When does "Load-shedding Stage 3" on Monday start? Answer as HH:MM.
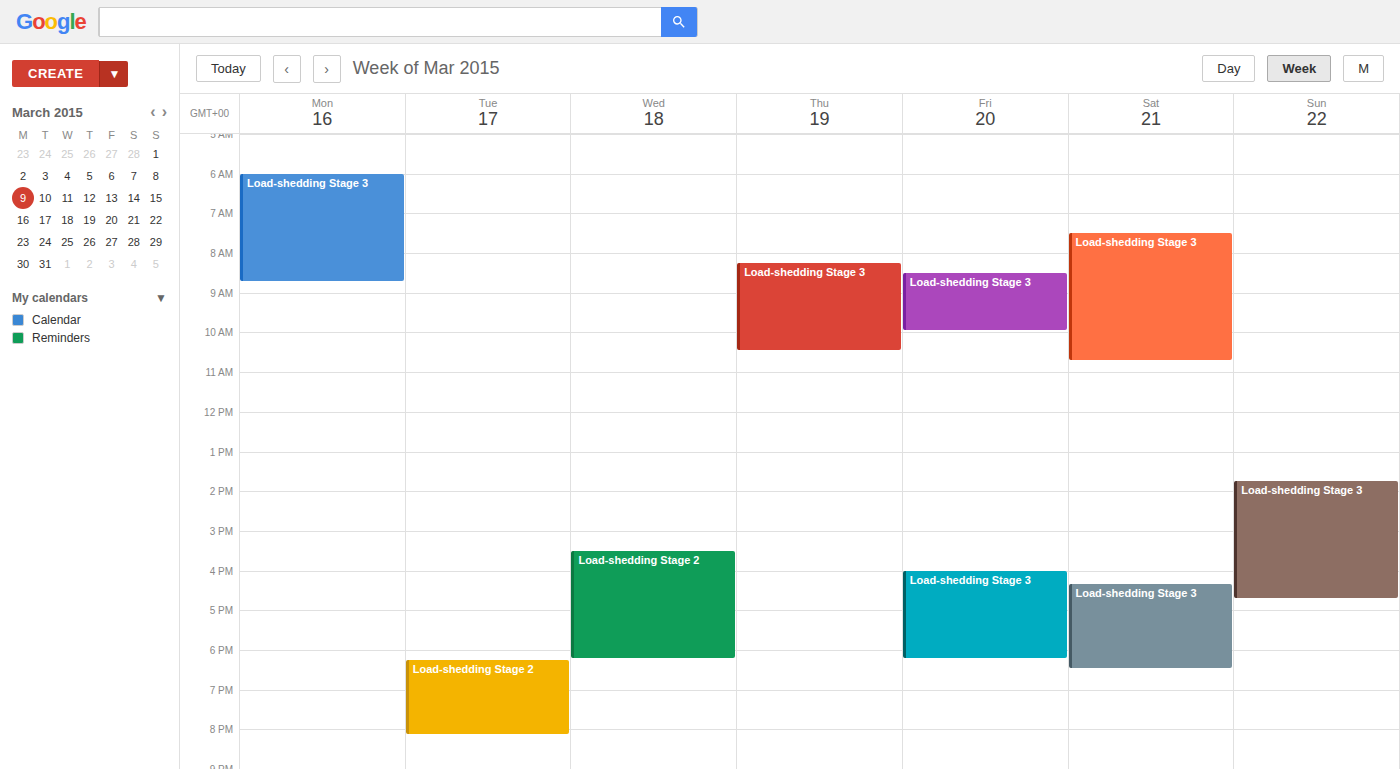
06:00